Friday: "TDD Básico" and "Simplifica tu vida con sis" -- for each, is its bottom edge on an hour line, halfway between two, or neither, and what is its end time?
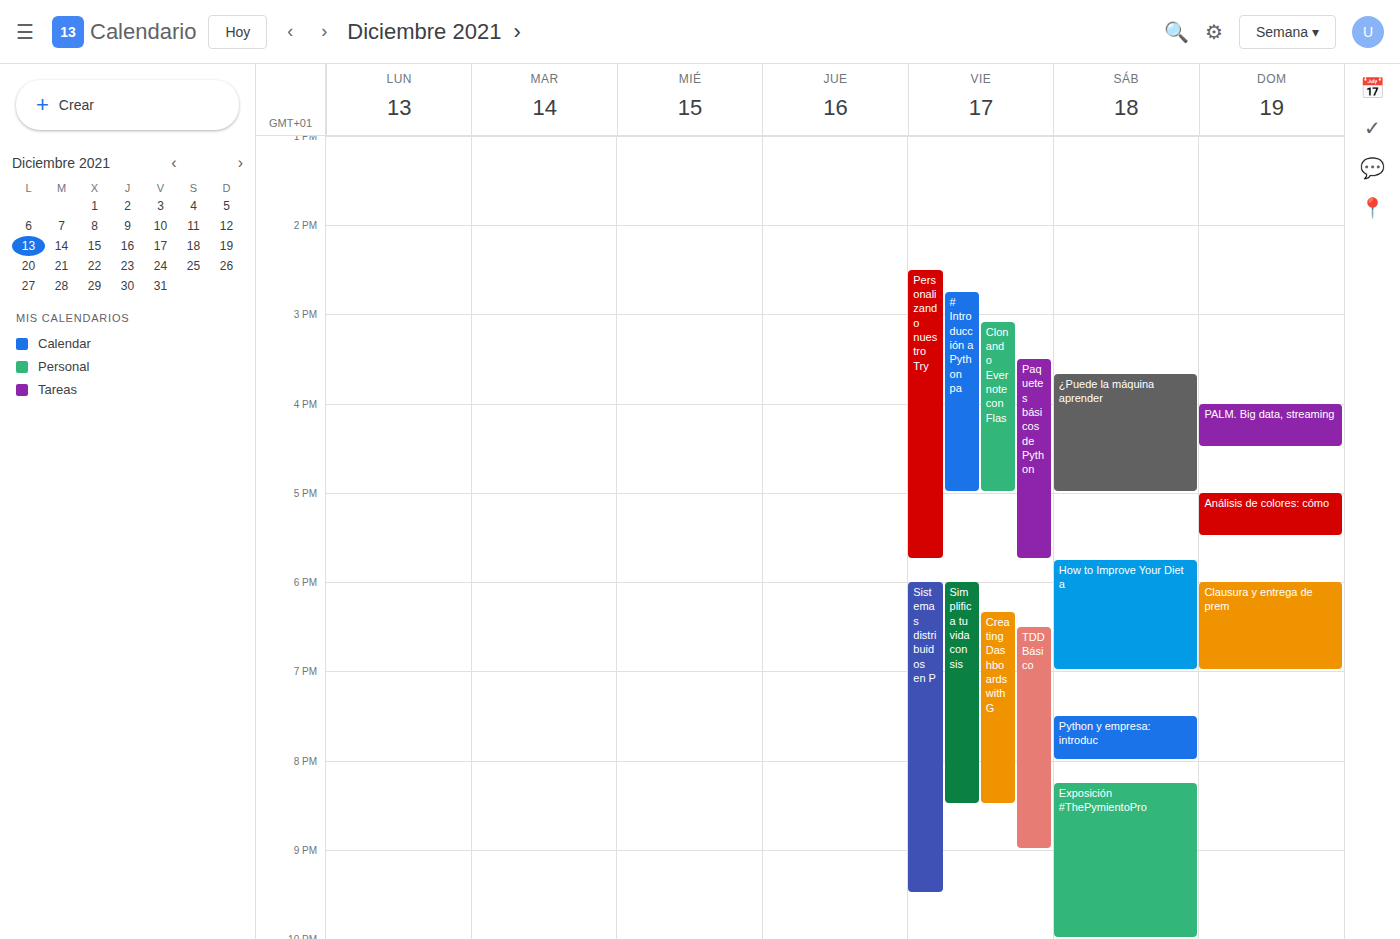
"TDD Básico": 9:00 PM, exactly on the 9 PM line. "Simplifica tu vida con sis": 8:30 PM, halfway between the 8 PM and 9 PM lines.